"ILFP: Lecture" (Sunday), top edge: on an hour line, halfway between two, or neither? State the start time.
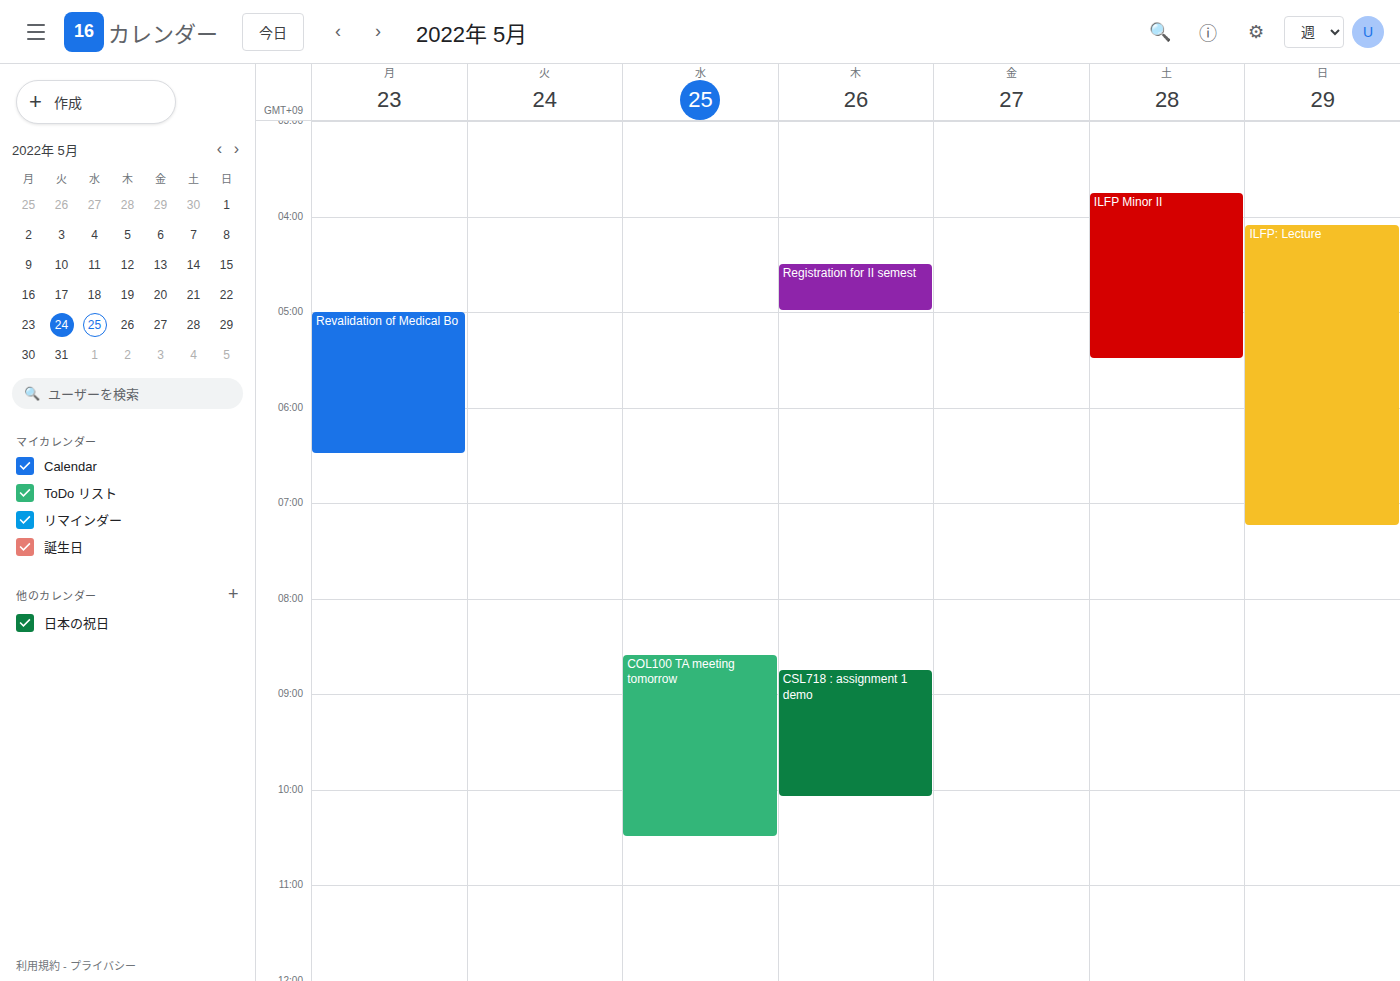
4:05 AM -- neither: 5 minutes below the 4 AM line and 55 minutes above the 5 AM line.